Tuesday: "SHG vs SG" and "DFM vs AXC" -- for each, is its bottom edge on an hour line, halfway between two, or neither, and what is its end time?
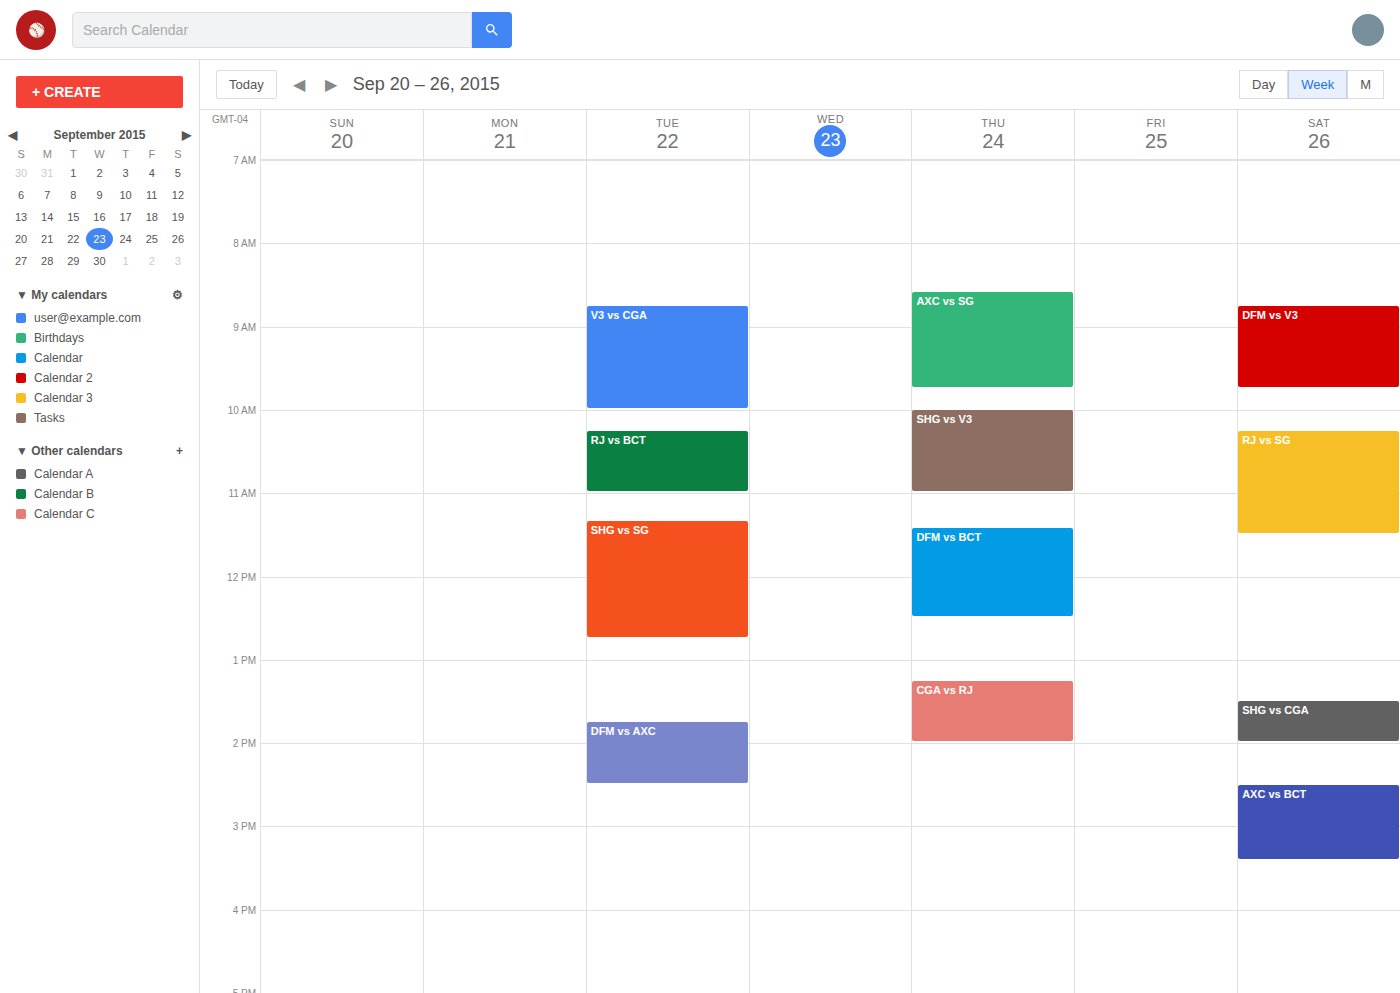
"SHG vs SG": 12:45, neither: three quarters of the way from the 12:00 line to the 13:00 line. "DFM vs AXC": 14:30, halfway between the 14:00 and 15:00 lines.